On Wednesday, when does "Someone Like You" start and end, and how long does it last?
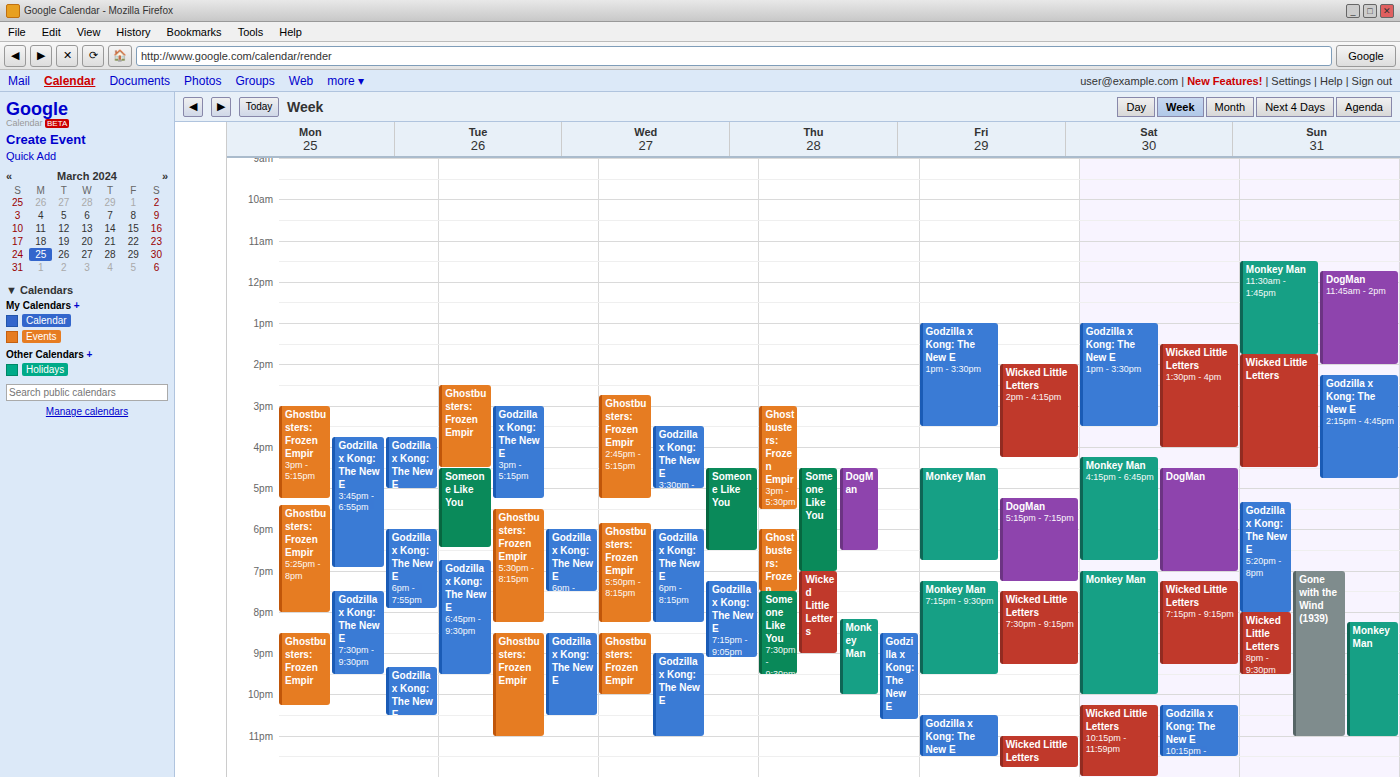
4:30 PM to 6:30 PM, 2 hours